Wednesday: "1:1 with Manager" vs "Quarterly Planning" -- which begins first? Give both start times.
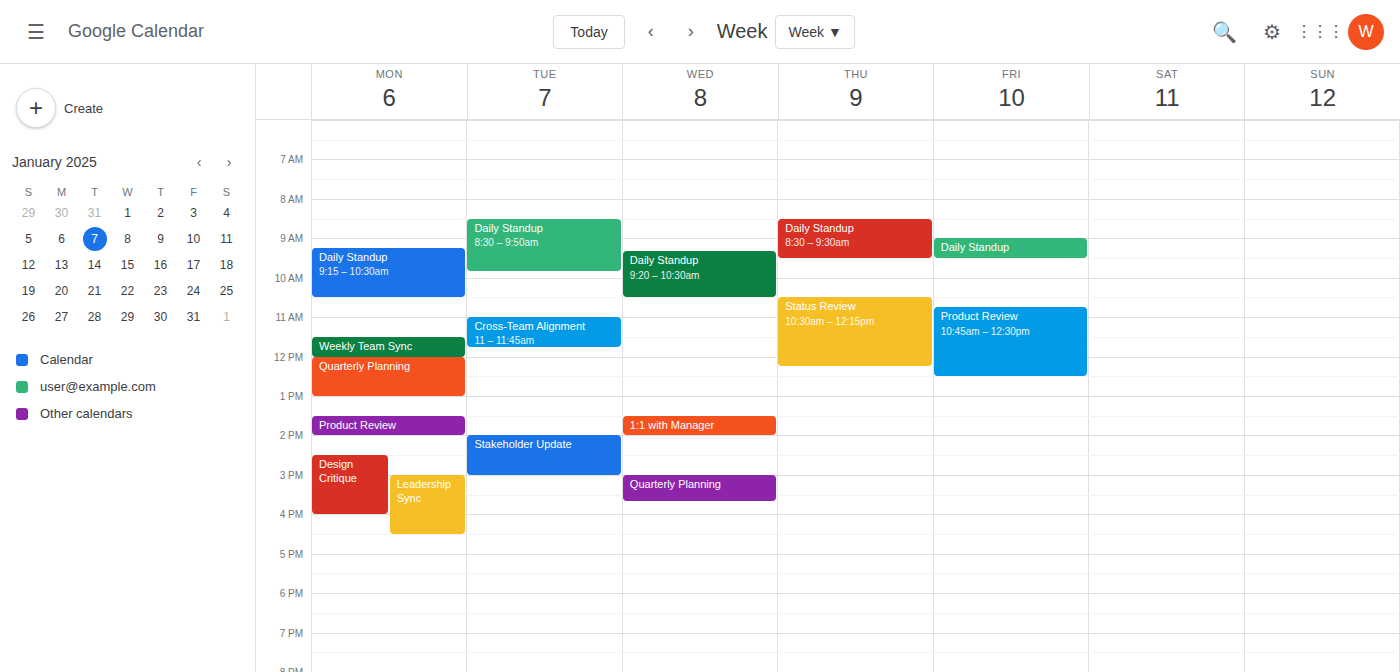
"1:1 with Manager" 1:30 PM; "Quarterly Planning" 3:00 PM.